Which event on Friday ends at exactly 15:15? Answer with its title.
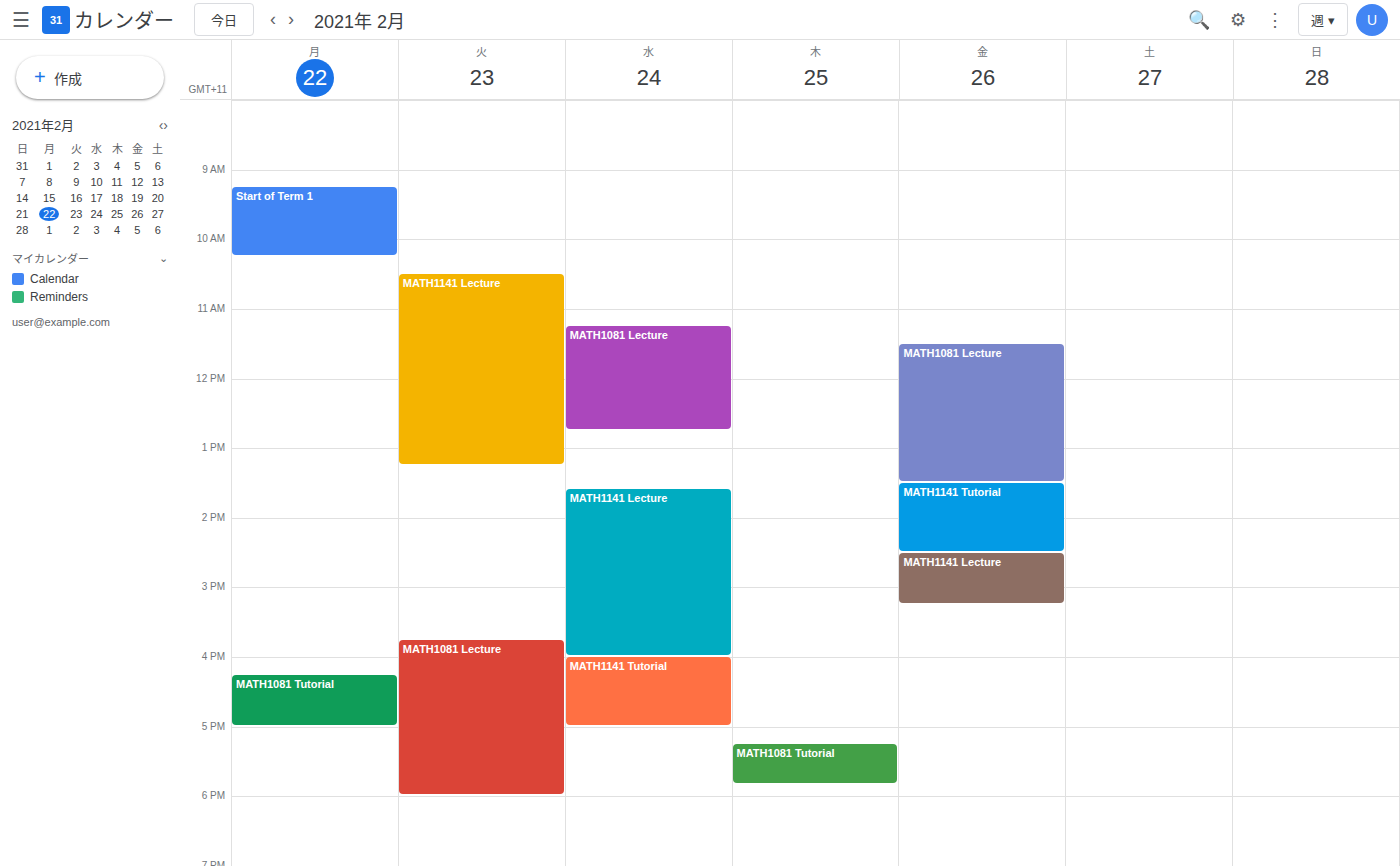
"MATH1141 Lecture"